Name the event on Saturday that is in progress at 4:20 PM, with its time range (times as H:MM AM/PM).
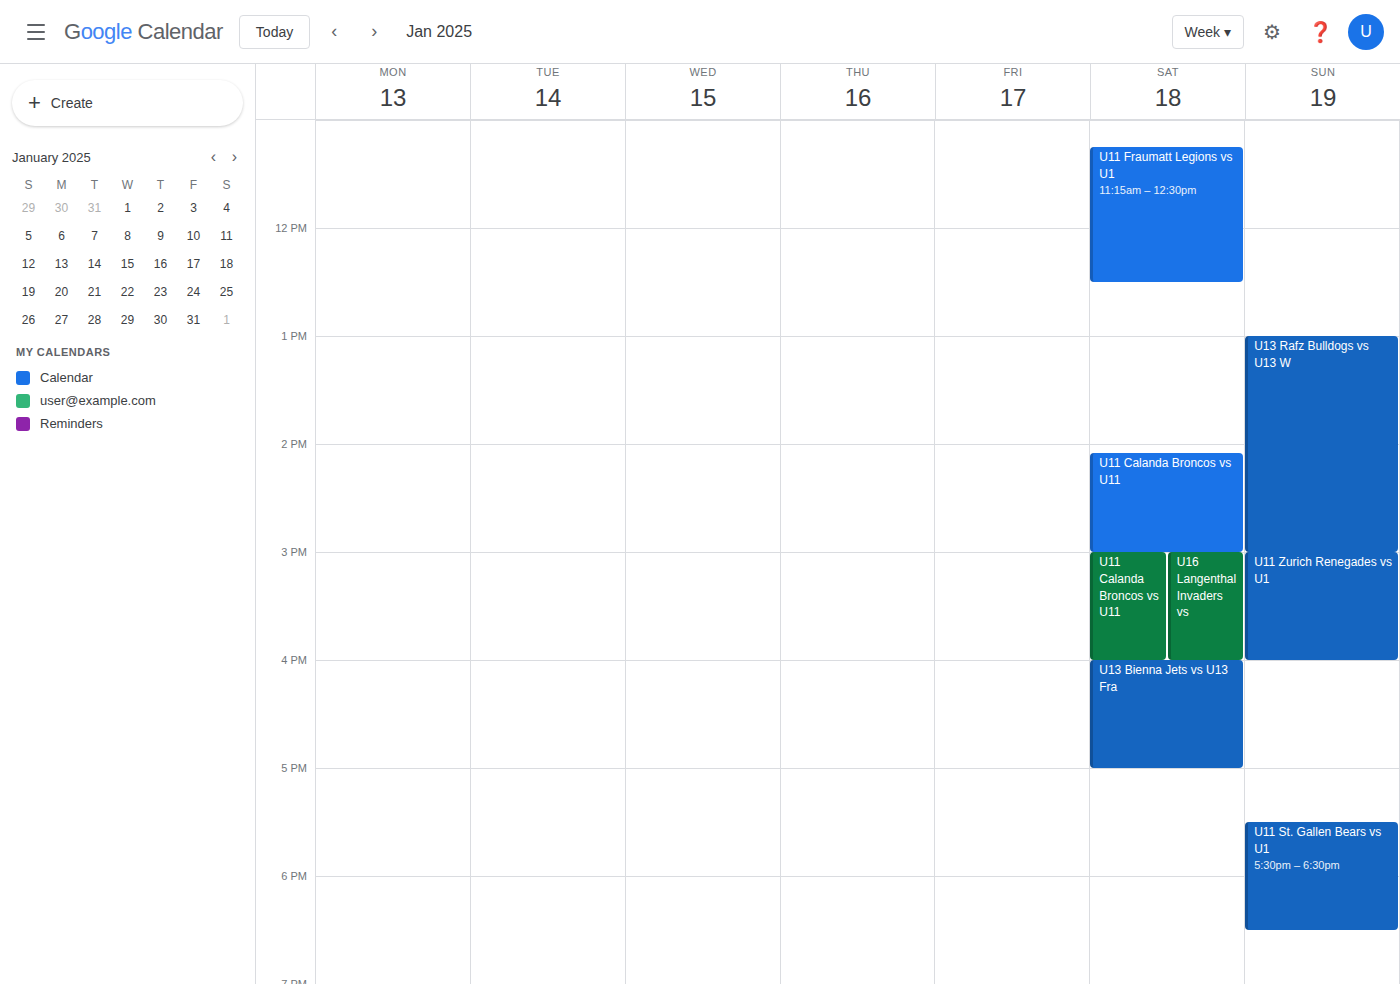
"U13 Bienna Jets vs U13 Fra", 4:00 PM to 5:00 PM